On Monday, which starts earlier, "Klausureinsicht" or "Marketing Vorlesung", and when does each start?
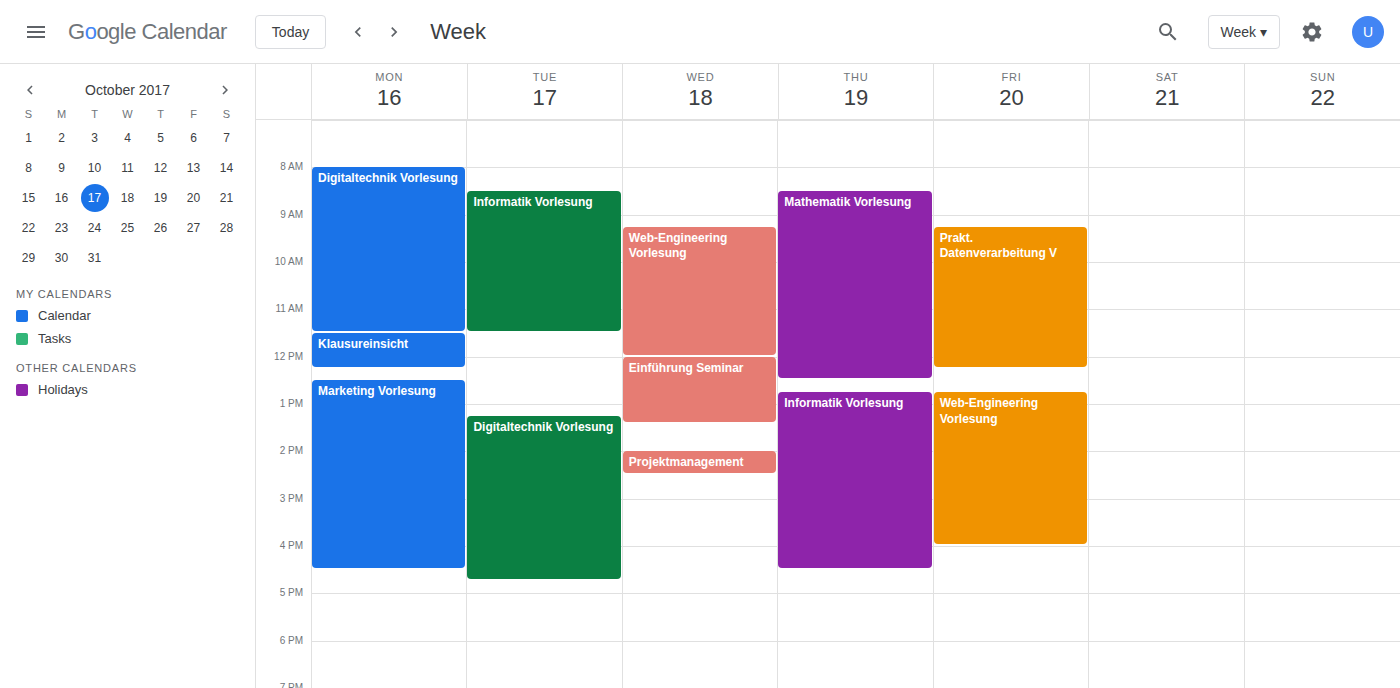
"Klausureinsicht" 11:30; "Marketing Vorlesung" 12:30.